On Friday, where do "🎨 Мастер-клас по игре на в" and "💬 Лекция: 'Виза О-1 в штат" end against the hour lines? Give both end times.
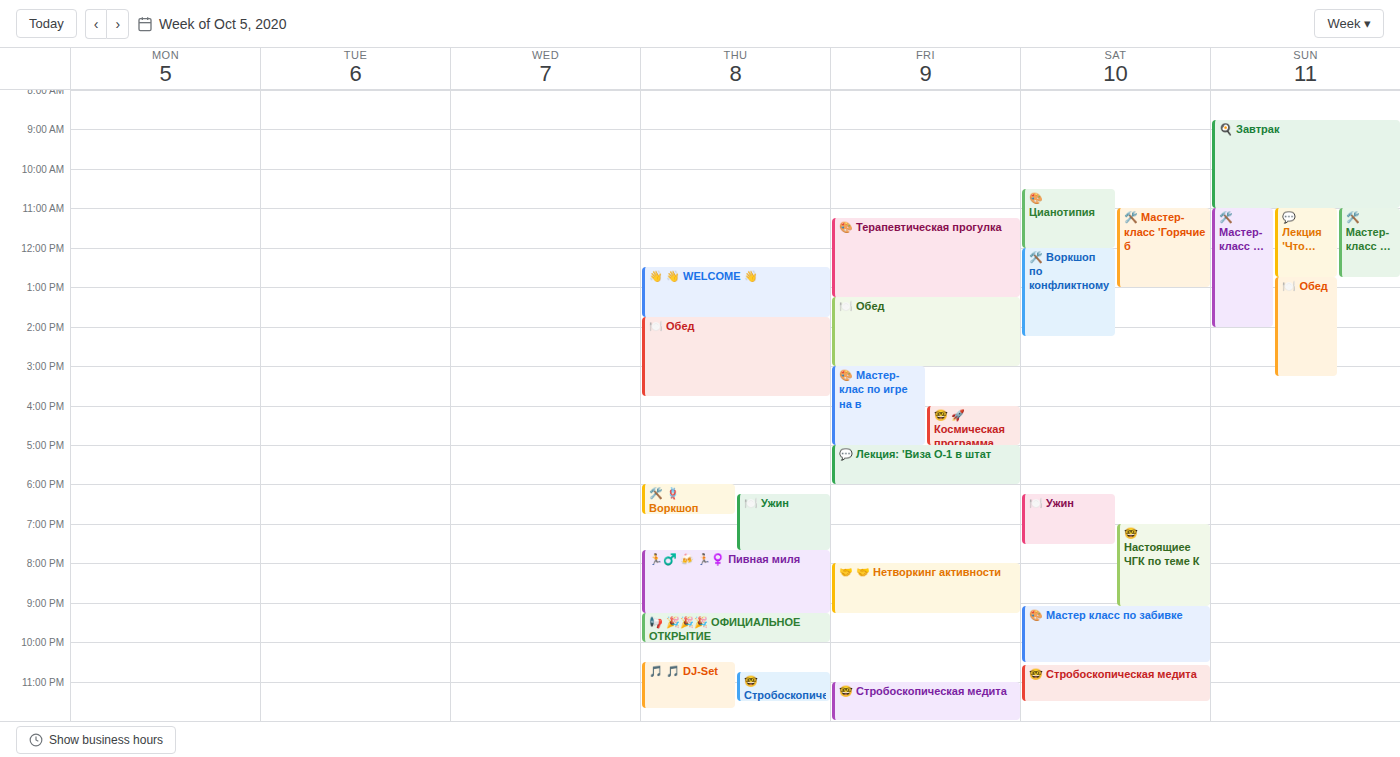
"🎨 Мастер-клас по игре на в": 5:00 PM, exactly on the 5 PM line. "💬 Лекция: 'Виза О-1 в штат": 6:00 PM, exactly on the 6 PM line.